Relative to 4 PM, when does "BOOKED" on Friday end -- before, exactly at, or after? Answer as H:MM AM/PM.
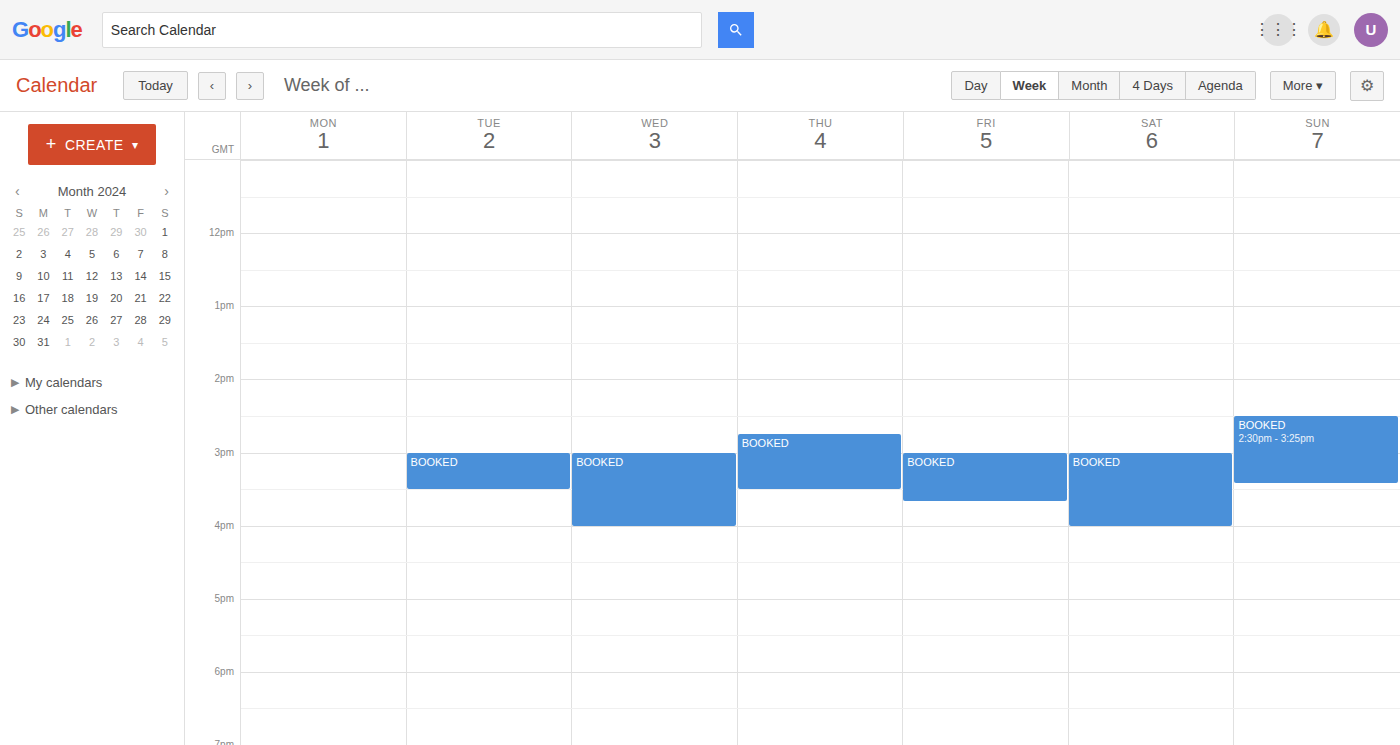
3:40 PM -- before 4 PM, 20 minutes above the 4 PM line.